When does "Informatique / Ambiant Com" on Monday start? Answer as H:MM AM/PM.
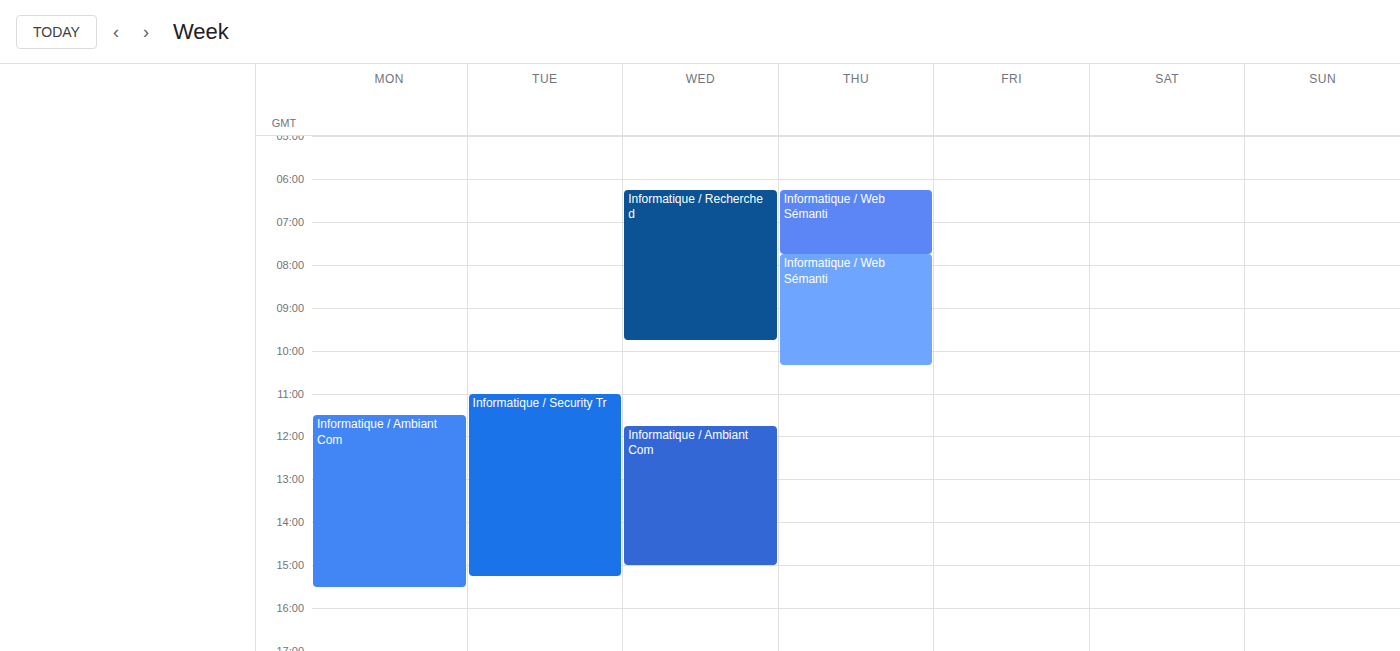
11:30 AM